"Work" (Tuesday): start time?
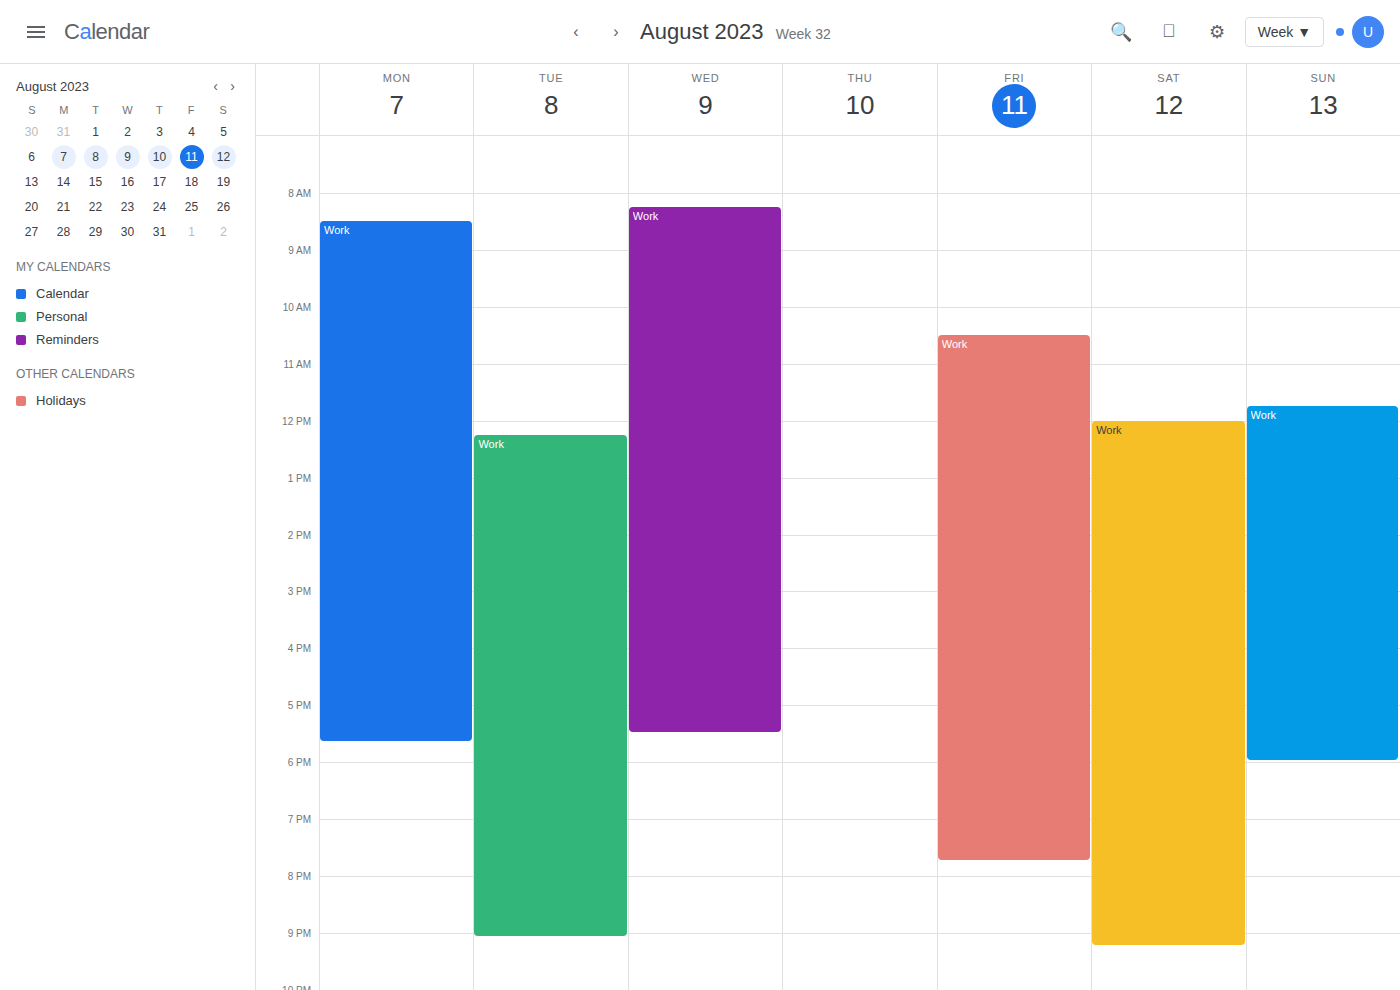
12:15 PM